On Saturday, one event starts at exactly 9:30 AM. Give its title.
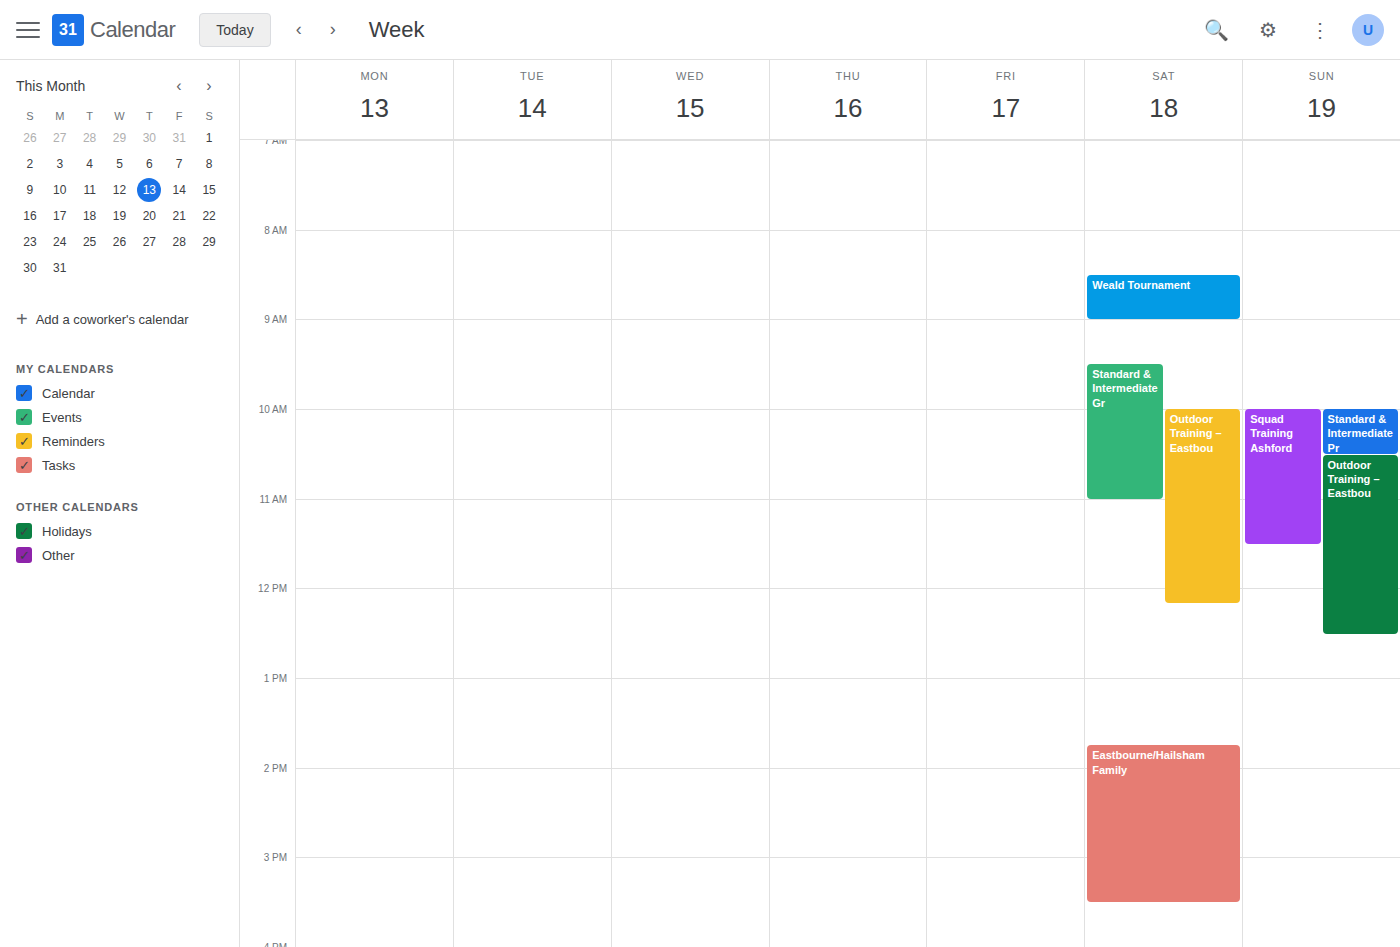
"Standard & Intermediate Gr"